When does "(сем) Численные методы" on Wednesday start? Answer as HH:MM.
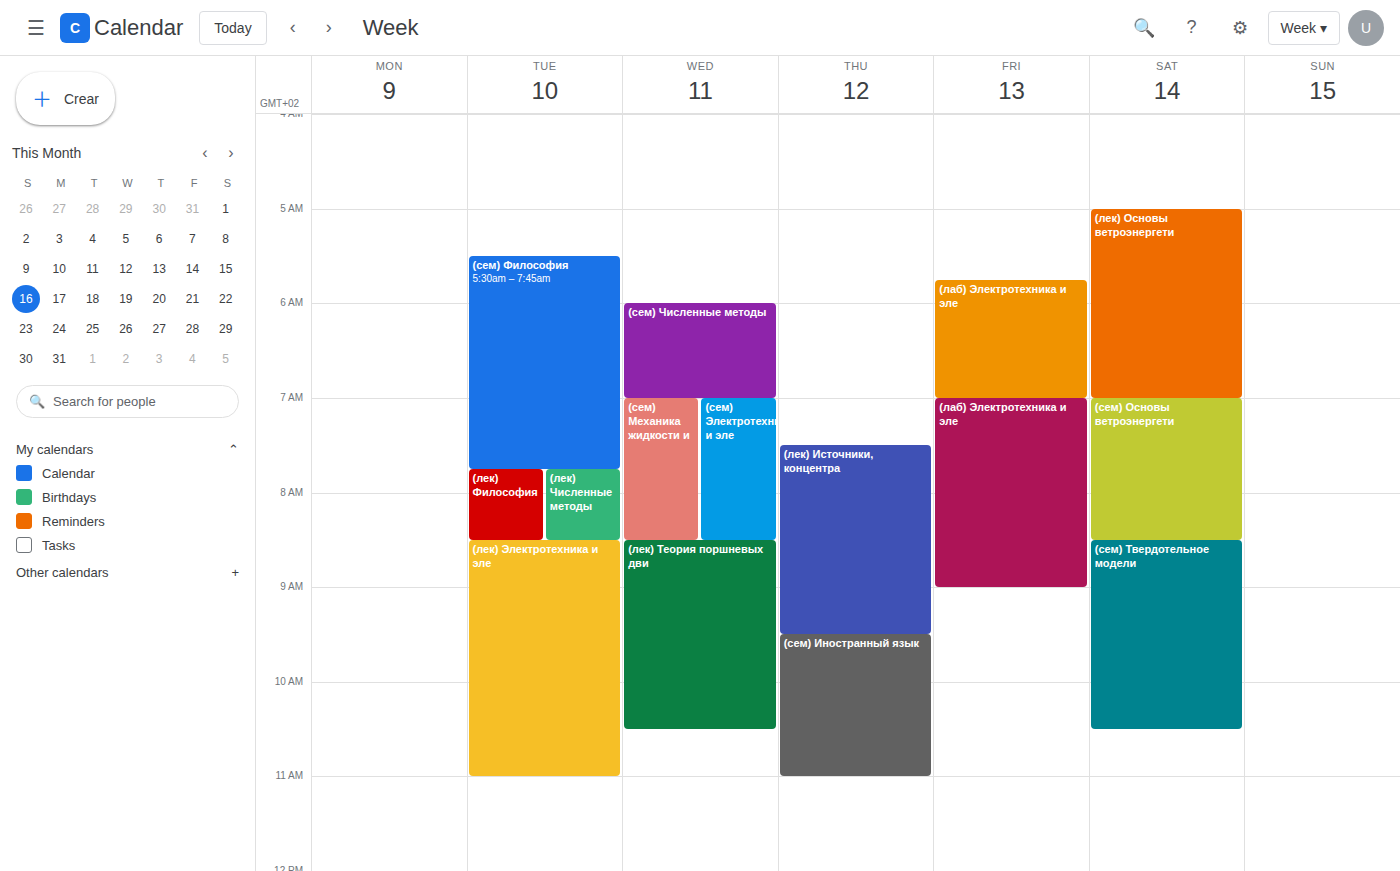
06:00